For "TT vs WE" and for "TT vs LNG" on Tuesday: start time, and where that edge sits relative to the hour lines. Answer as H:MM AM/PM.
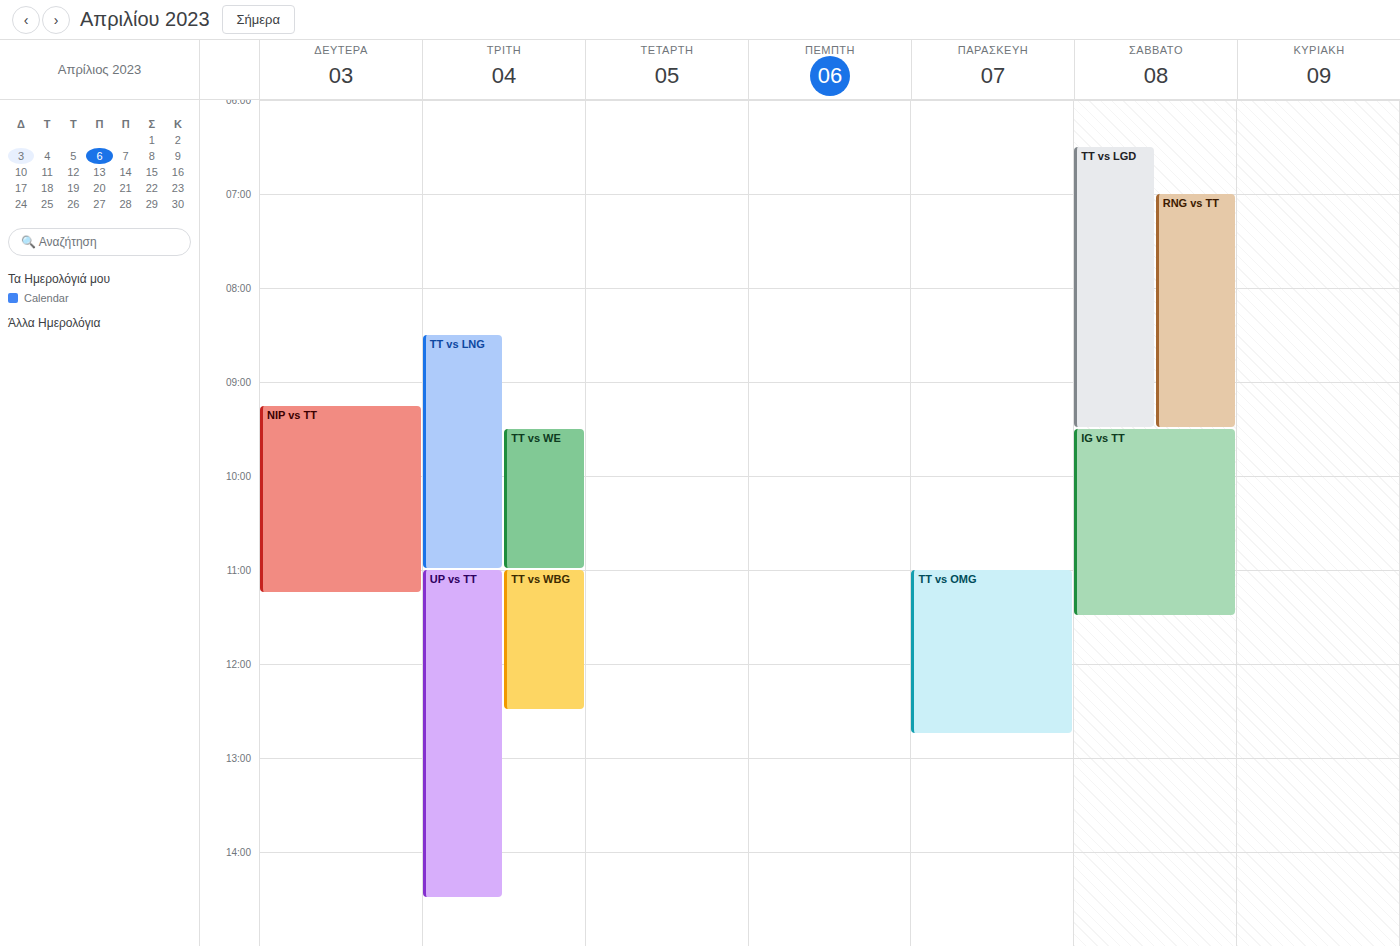
"TT vs WE": 9:30 AM, halfway between the 9 AM and 10 AM lines. "TT vs LNG": 8:30 AM, halfway between the 8 AM and 9 AM lines.